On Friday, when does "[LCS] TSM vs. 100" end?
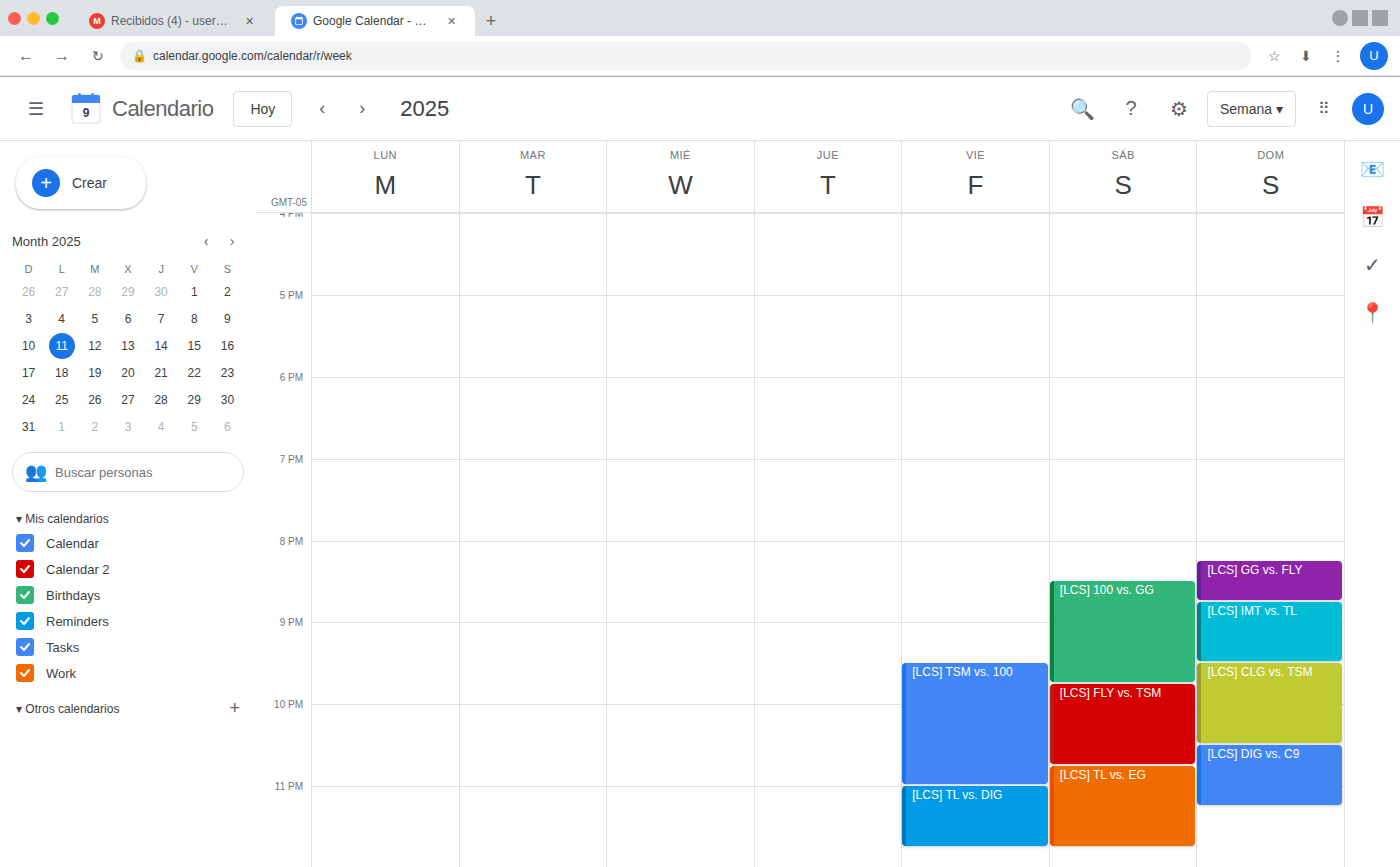
11:00 PM